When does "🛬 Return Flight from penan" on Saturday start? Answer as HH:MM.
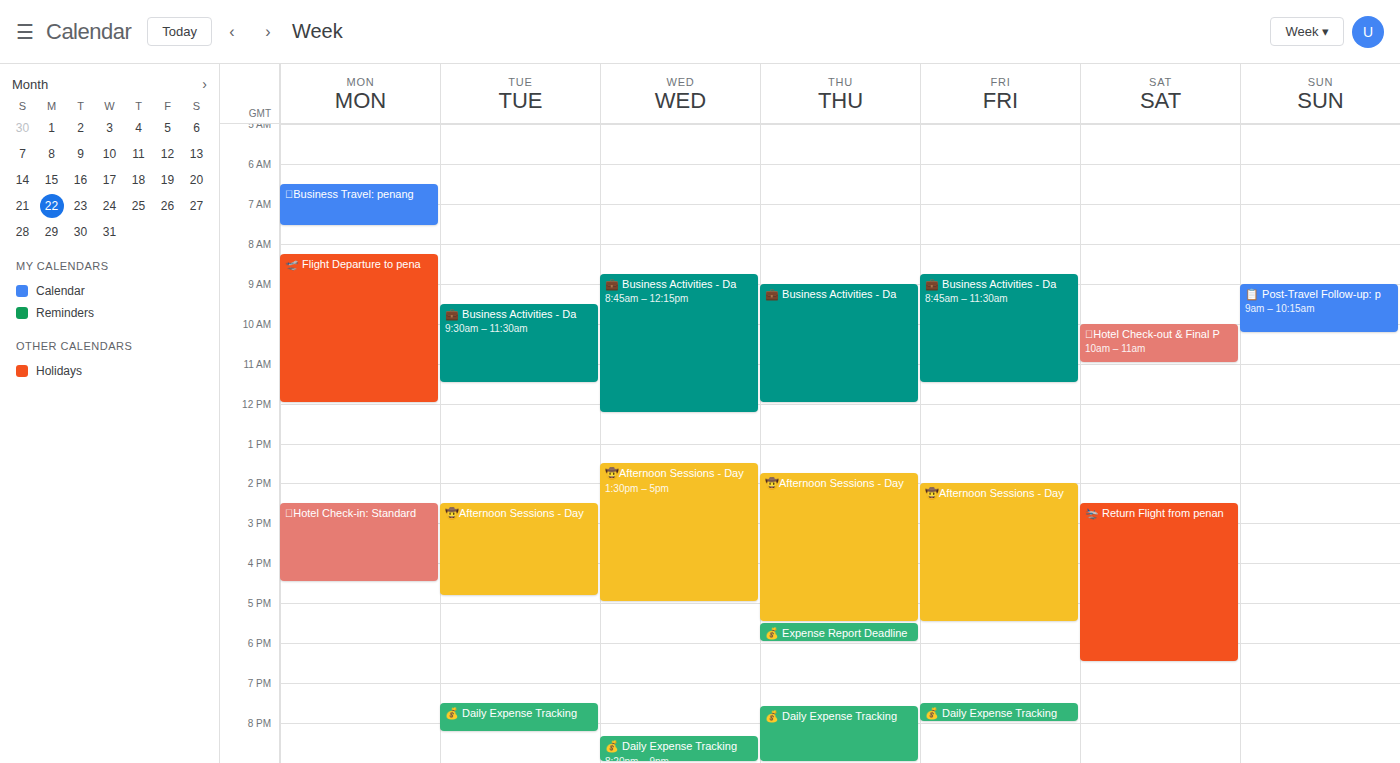
14:30